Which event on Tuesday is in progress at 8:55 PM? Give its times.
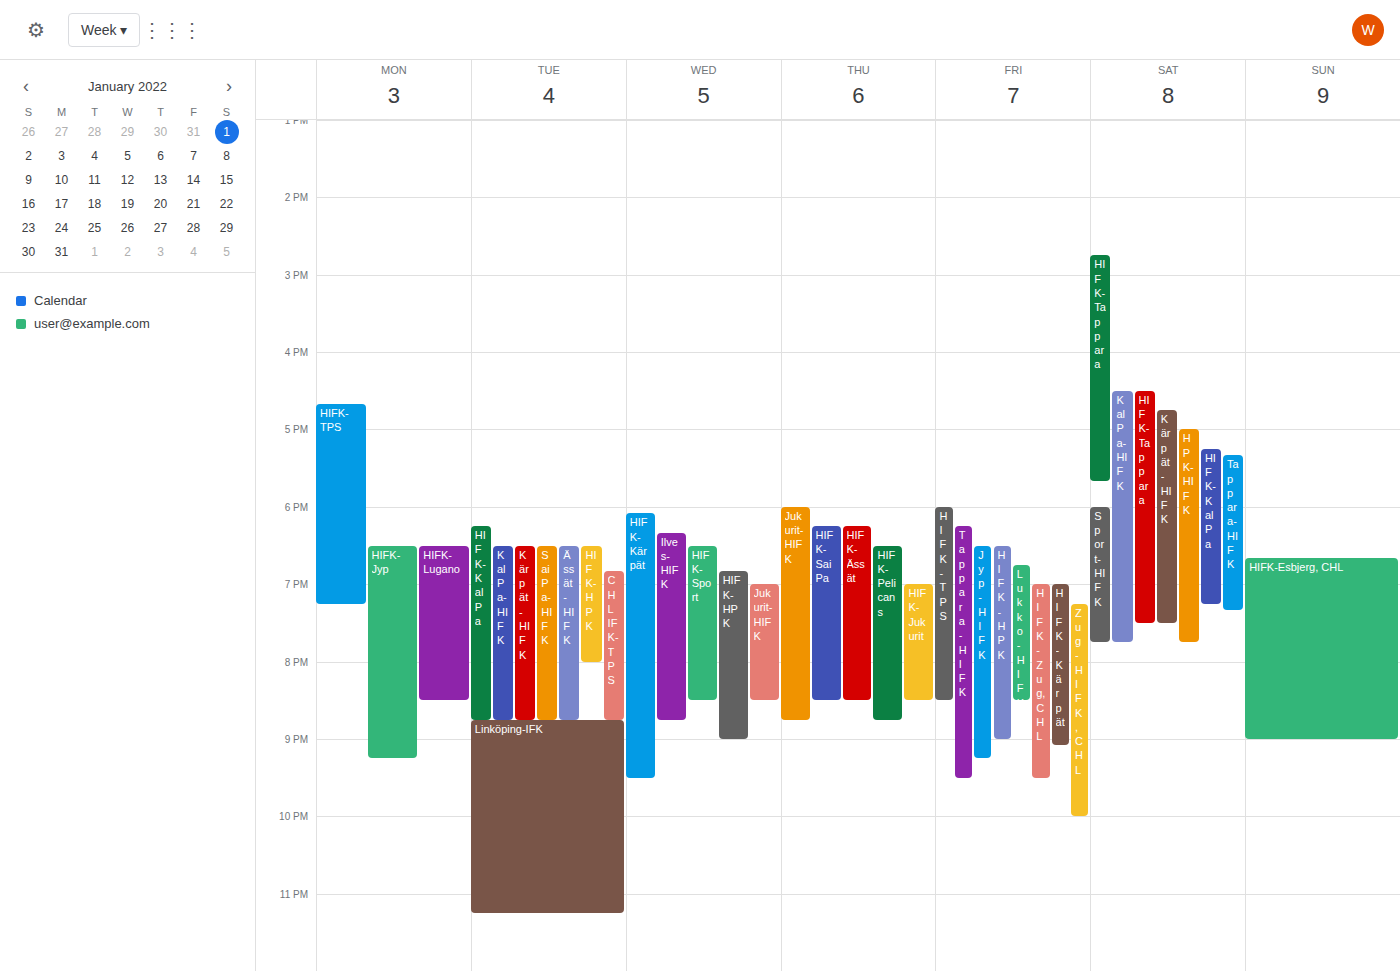
"Linköping-IFK", 8:45 PM to 11:15 PM